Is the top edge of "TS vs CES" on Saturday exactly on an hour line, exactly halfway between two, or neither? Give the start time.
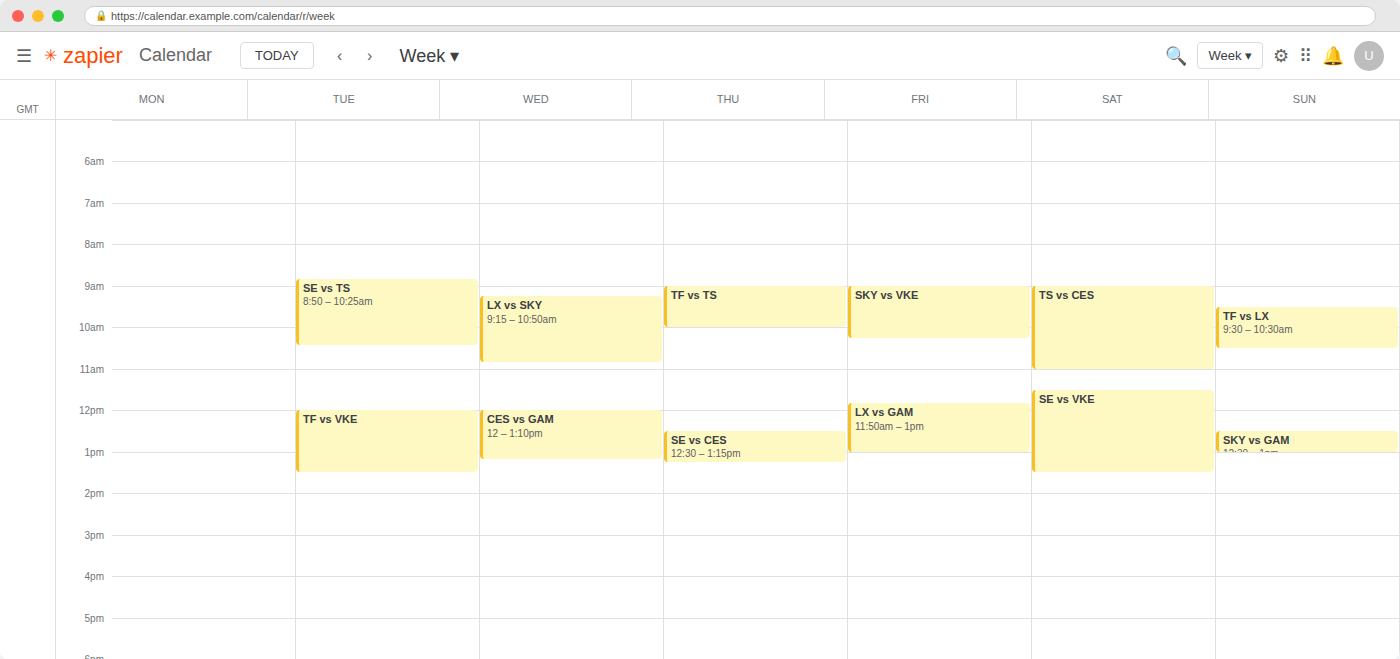
9:00 AM -- exactly on the 9 AM line.